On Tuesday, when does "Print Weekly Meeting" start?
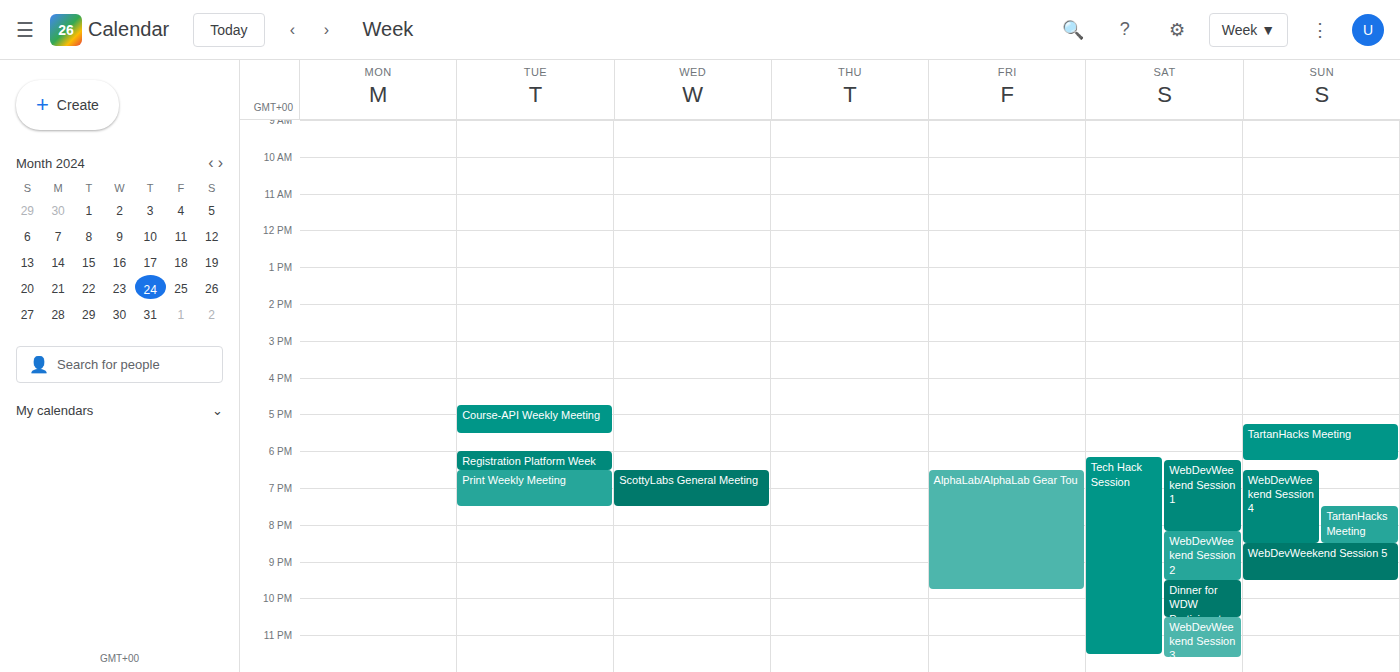
18:30